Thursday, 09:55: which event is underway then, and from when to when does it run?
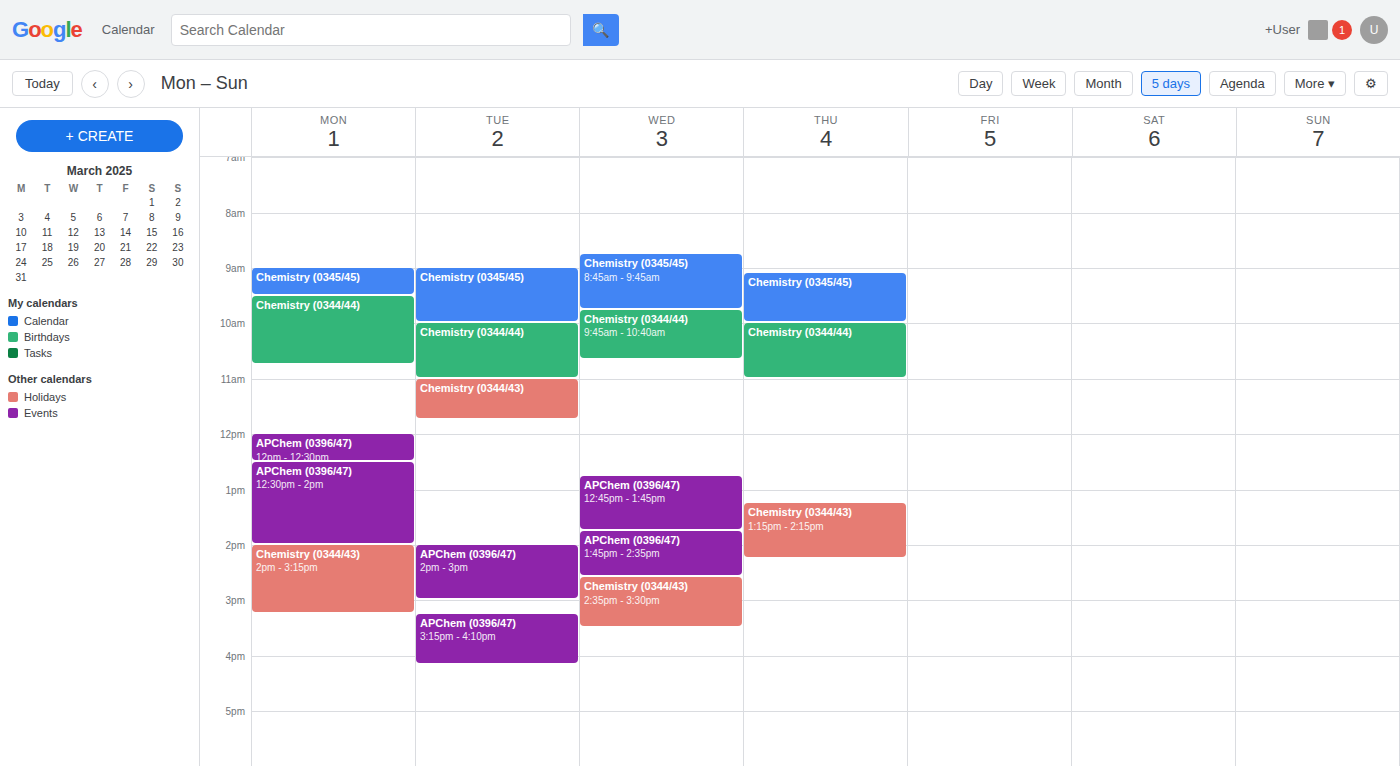
"Chemistry (0345/45)", 09:05 to 10:00